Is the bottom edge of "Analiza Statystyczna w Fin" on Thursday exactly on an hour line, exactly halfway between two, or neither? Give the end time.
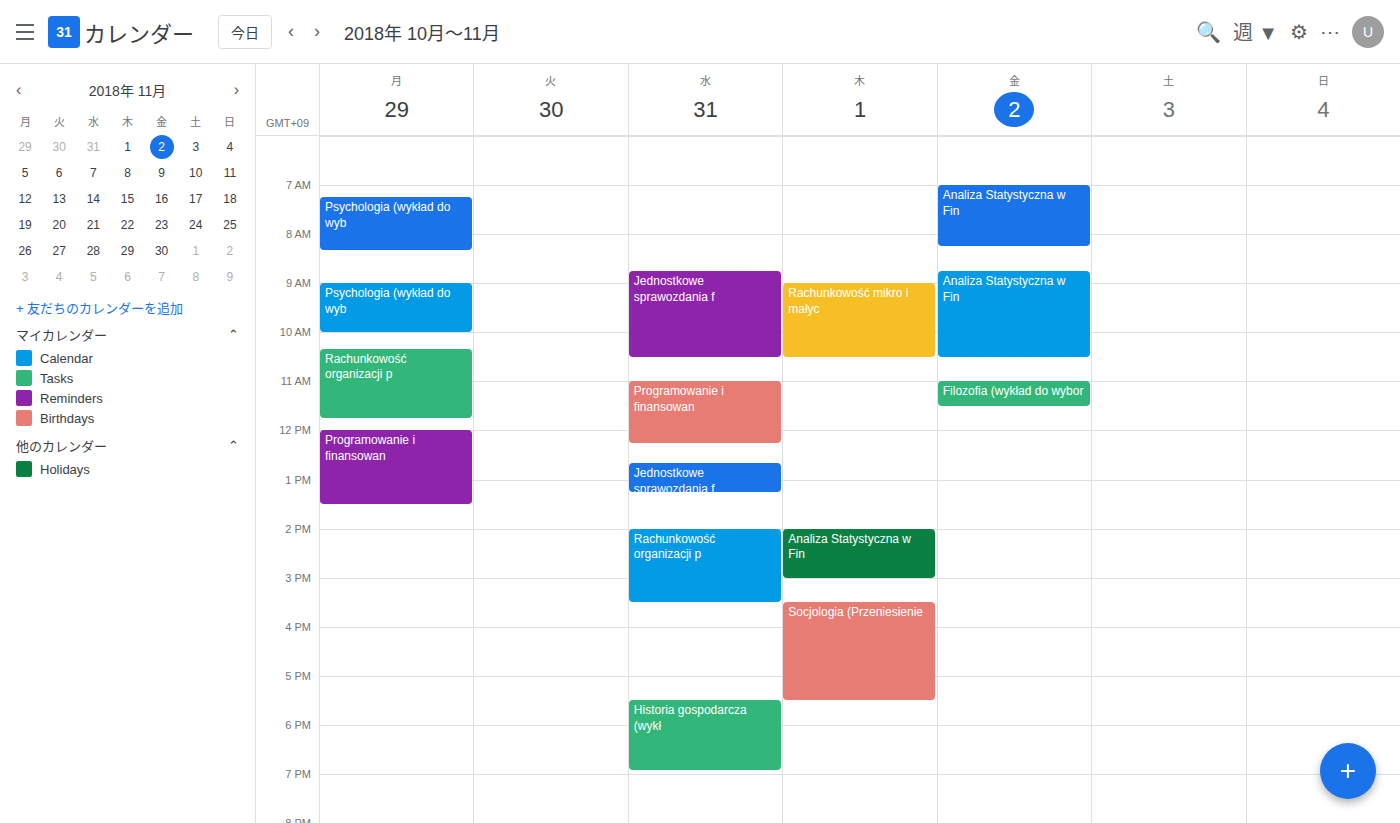
15:00 -- exactly on the 15:00 line.